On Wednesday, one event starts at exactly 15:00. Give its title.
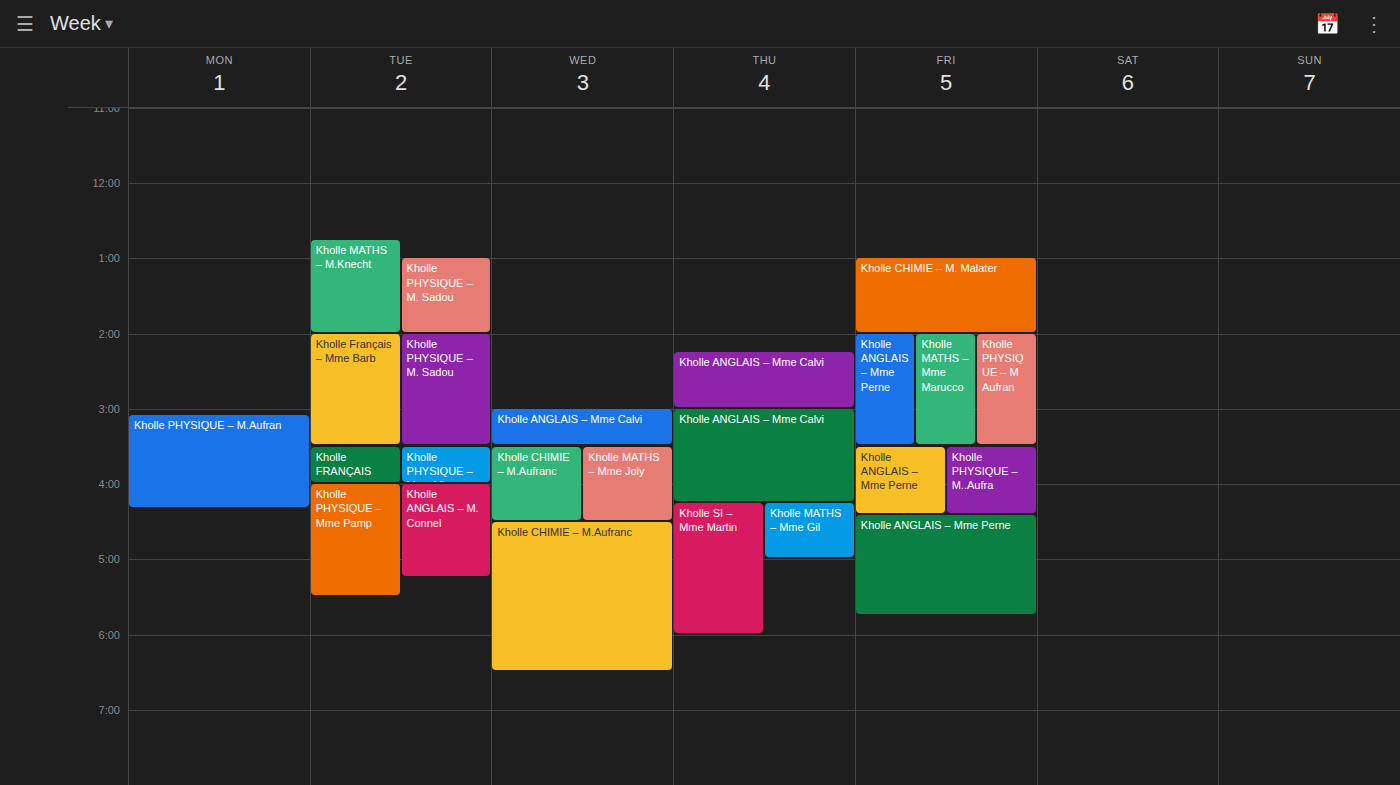
"Kholle ANGLAIS – Mme Calvi"